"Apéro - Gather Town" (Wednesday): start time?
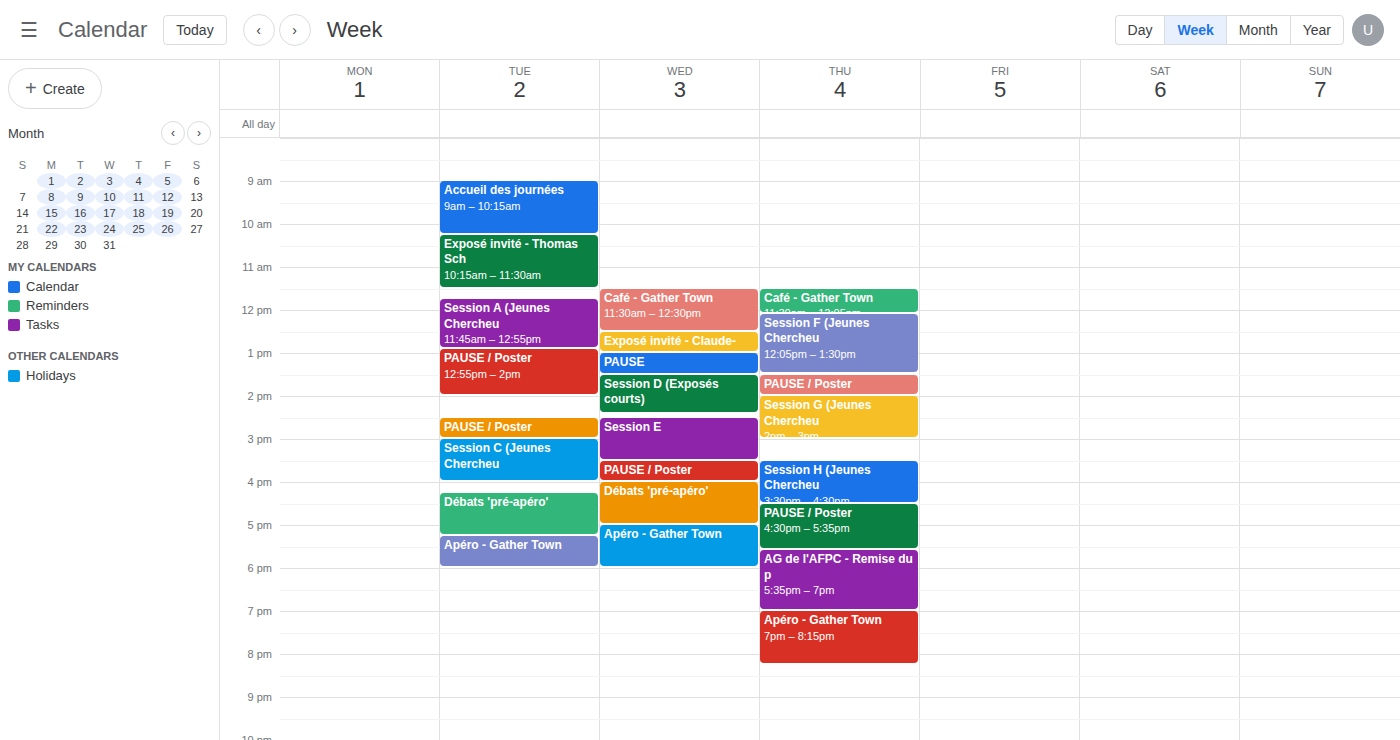
17:00